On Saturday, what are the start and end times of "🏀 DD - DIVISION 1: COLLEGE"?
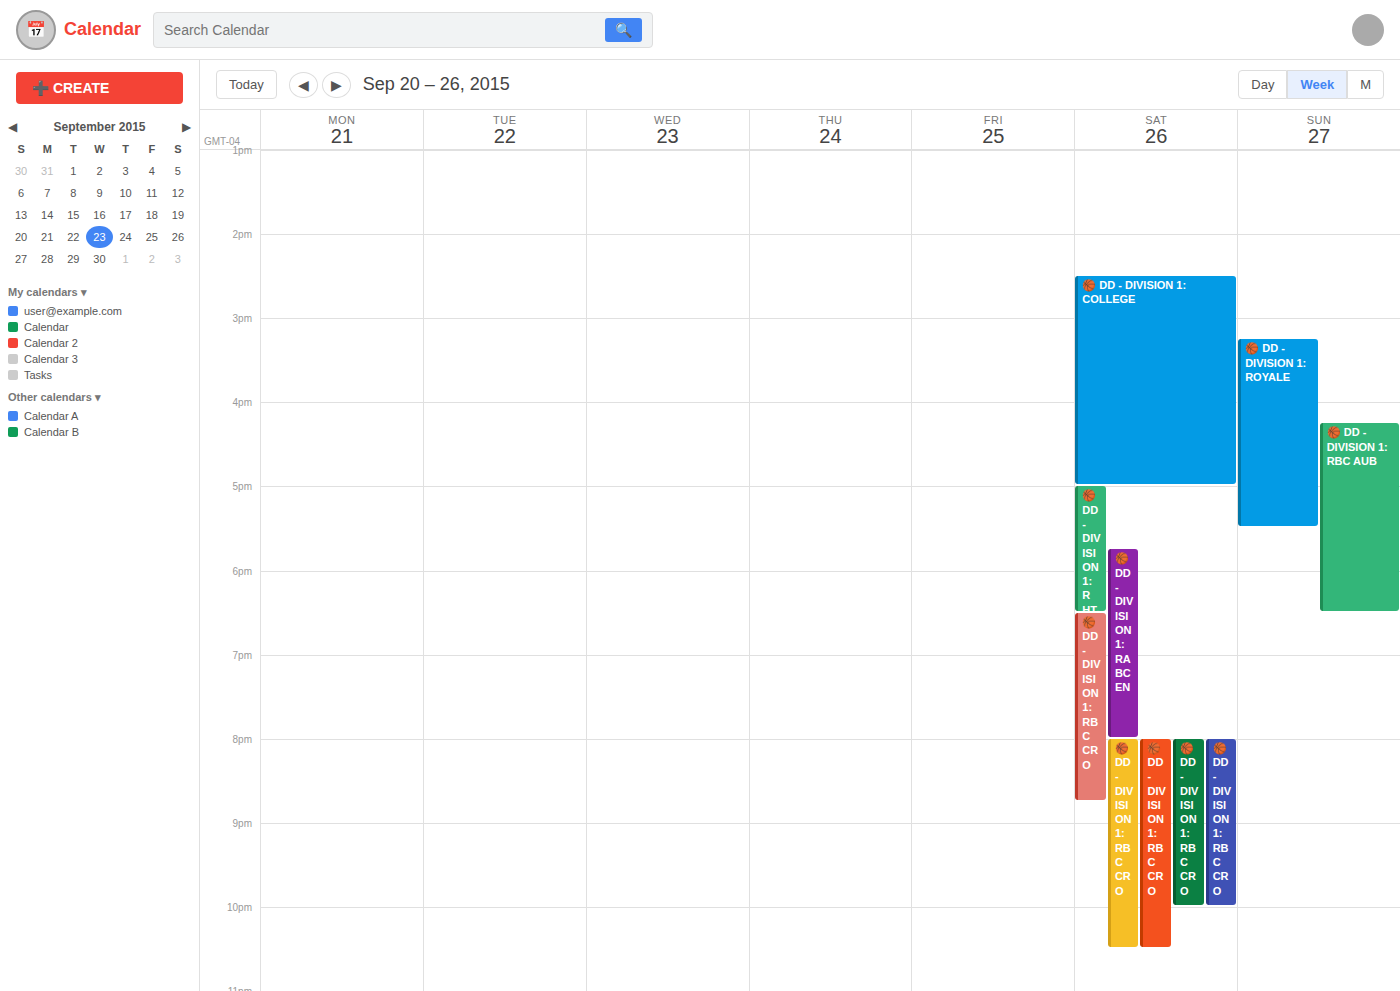
2:30 PM to 5:00 PM